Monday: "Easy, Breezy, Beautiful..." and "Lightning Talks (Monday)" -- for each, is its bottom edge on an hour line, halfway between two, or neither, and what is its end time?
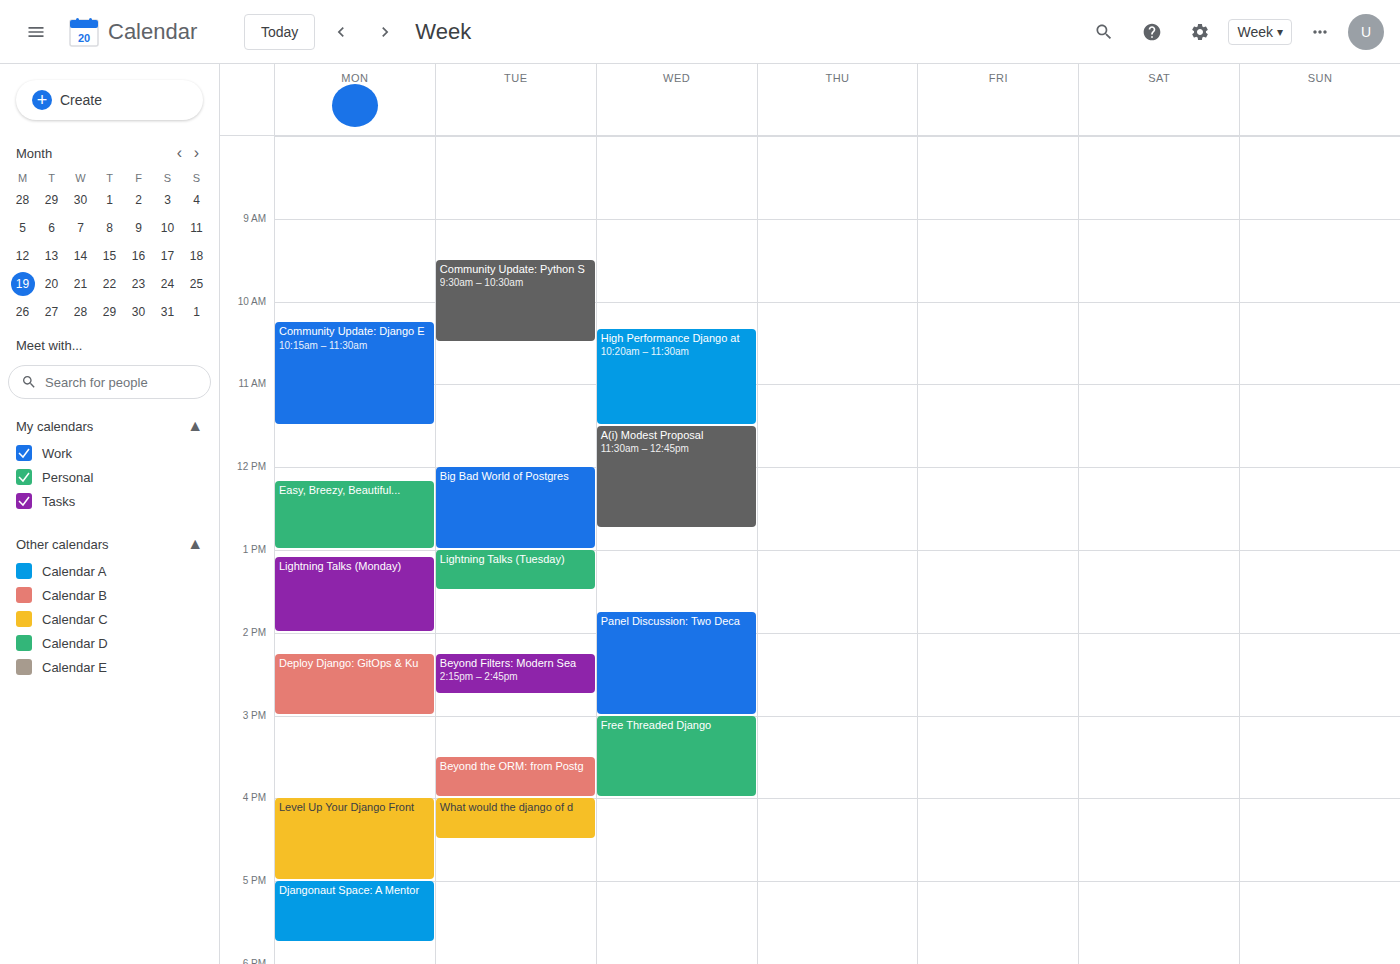
"Easy, Breezy, Beautiful...": 13:00, exactly on the 13:00 line. "Lightning Talks (Monday)": 14:00, exactly on the 14:00 line.